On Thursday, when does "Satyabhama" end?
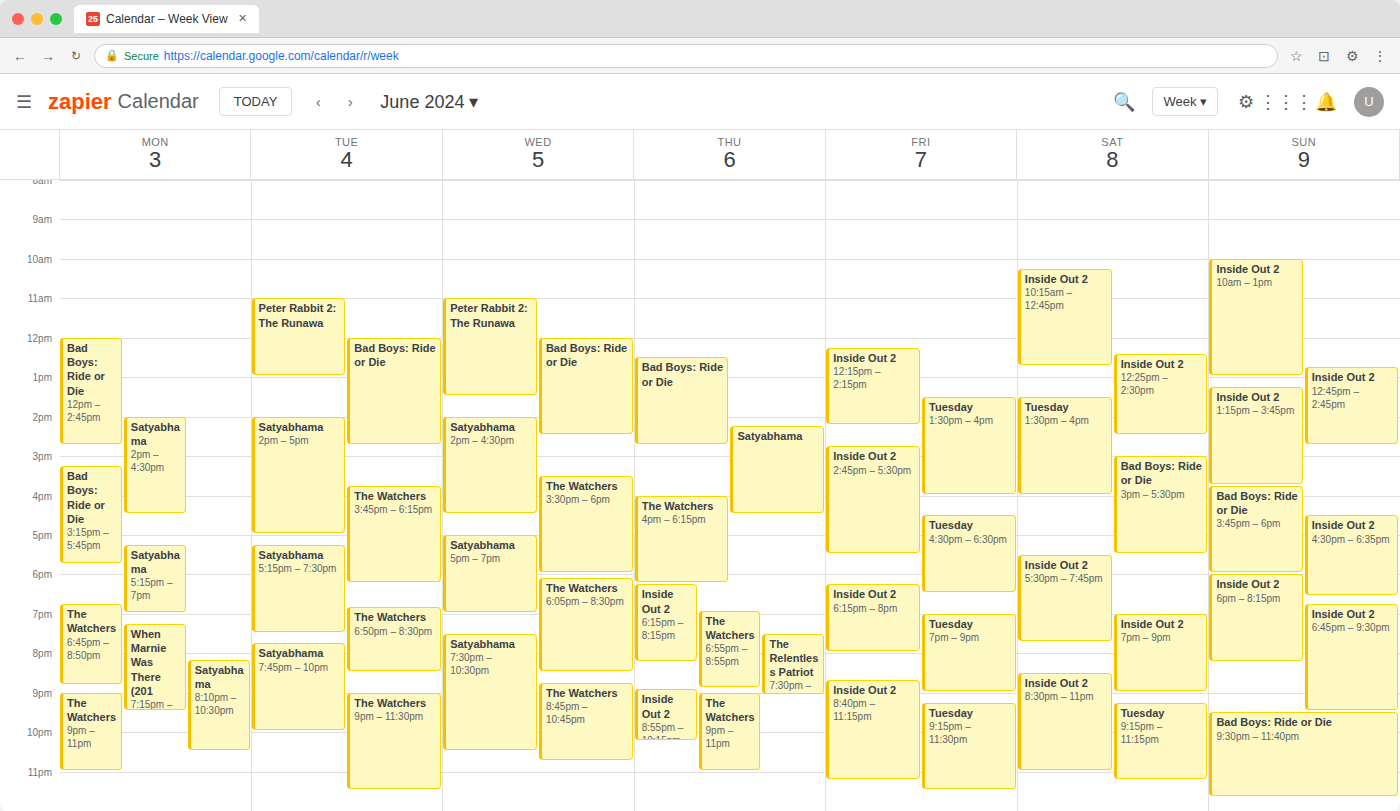
4:30 PM